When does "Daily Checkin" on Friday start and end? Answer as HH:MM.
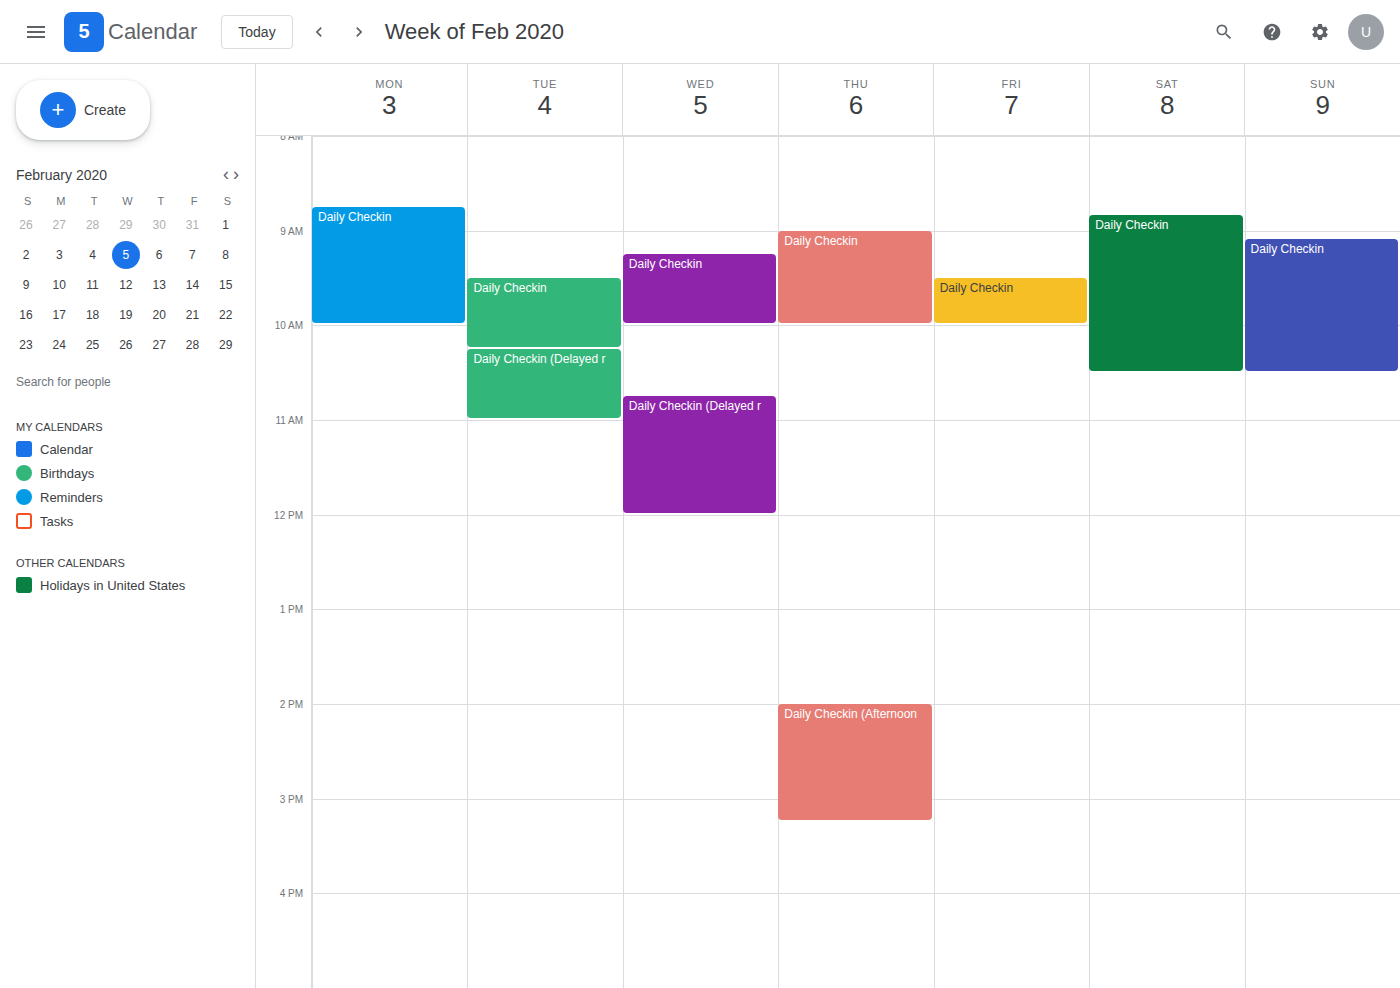
09:30 to 10:00